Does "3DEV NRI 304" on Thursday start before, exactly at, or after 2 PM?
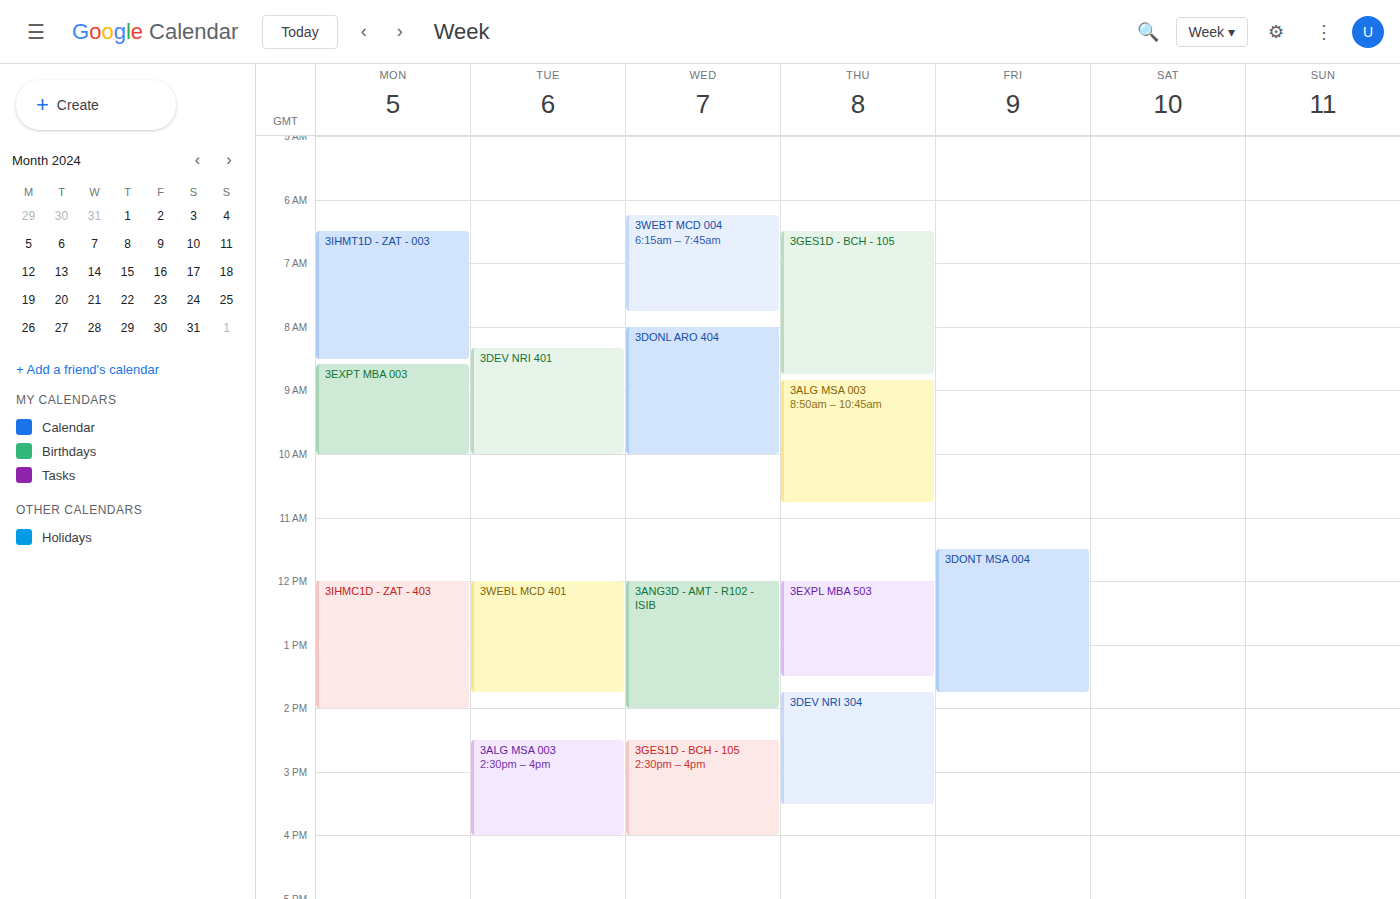
1:45 PM -- before 2 PM, 15 minutes above the 2 PM line.